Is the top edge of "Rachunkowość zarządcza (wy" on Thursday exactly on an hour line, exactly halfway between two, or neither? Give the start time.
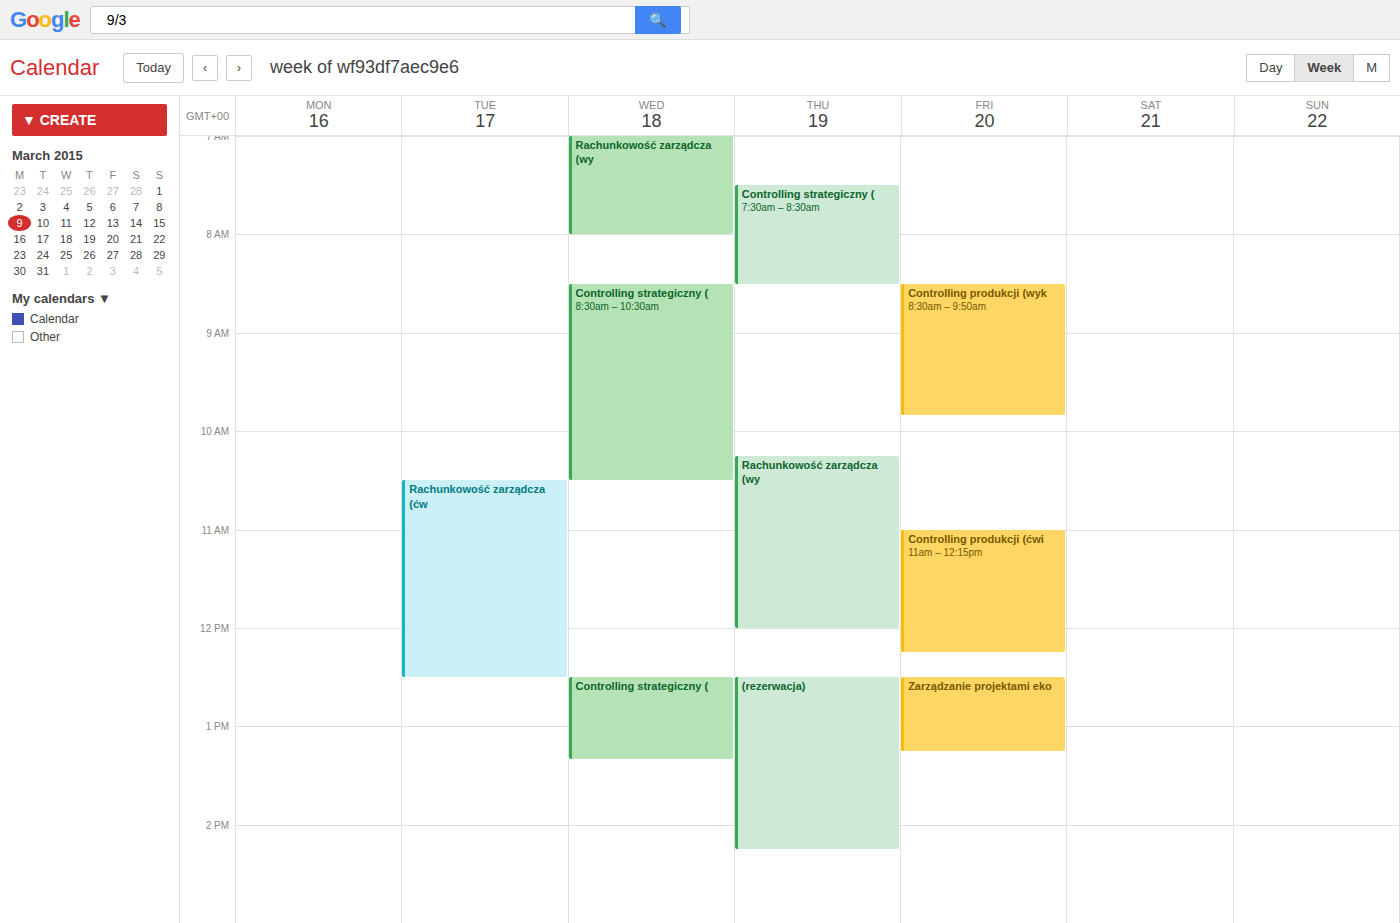
10:15 AM -- neither: a quarter of the way from the 10 AM line to the 11 AM line.